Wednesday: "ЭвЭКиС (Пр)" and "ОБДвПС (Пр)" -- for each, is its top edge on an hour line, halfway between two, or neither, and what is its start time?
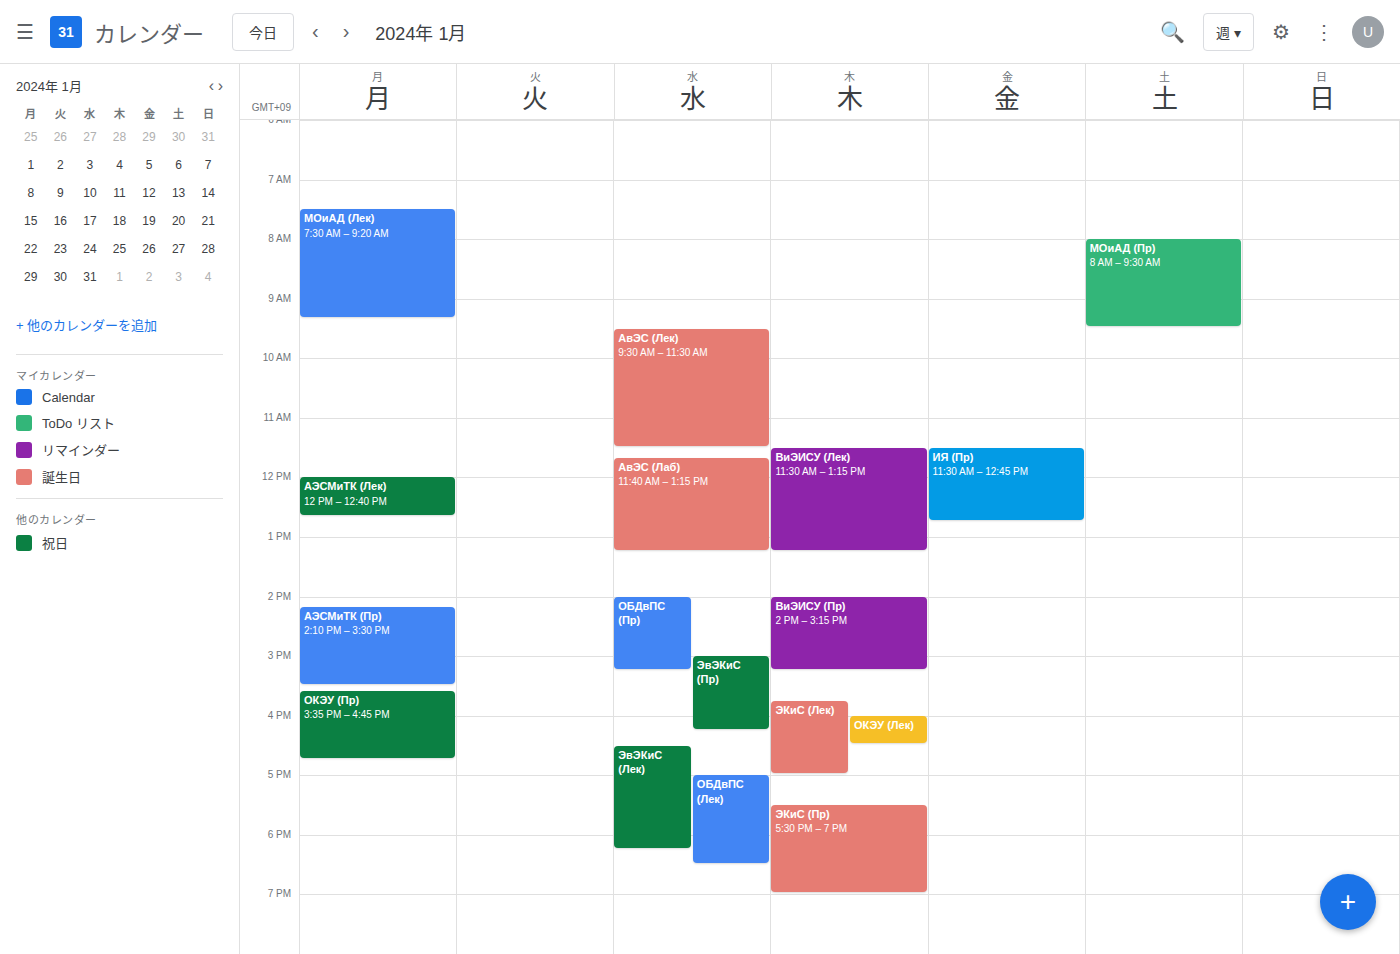
"ЭвЭКиС (Пр)": 3:00 PM, exactly on the 3 PM line. "ОБДвПС (Пр)": 2:00 PM, exactly on the 2 PM line.